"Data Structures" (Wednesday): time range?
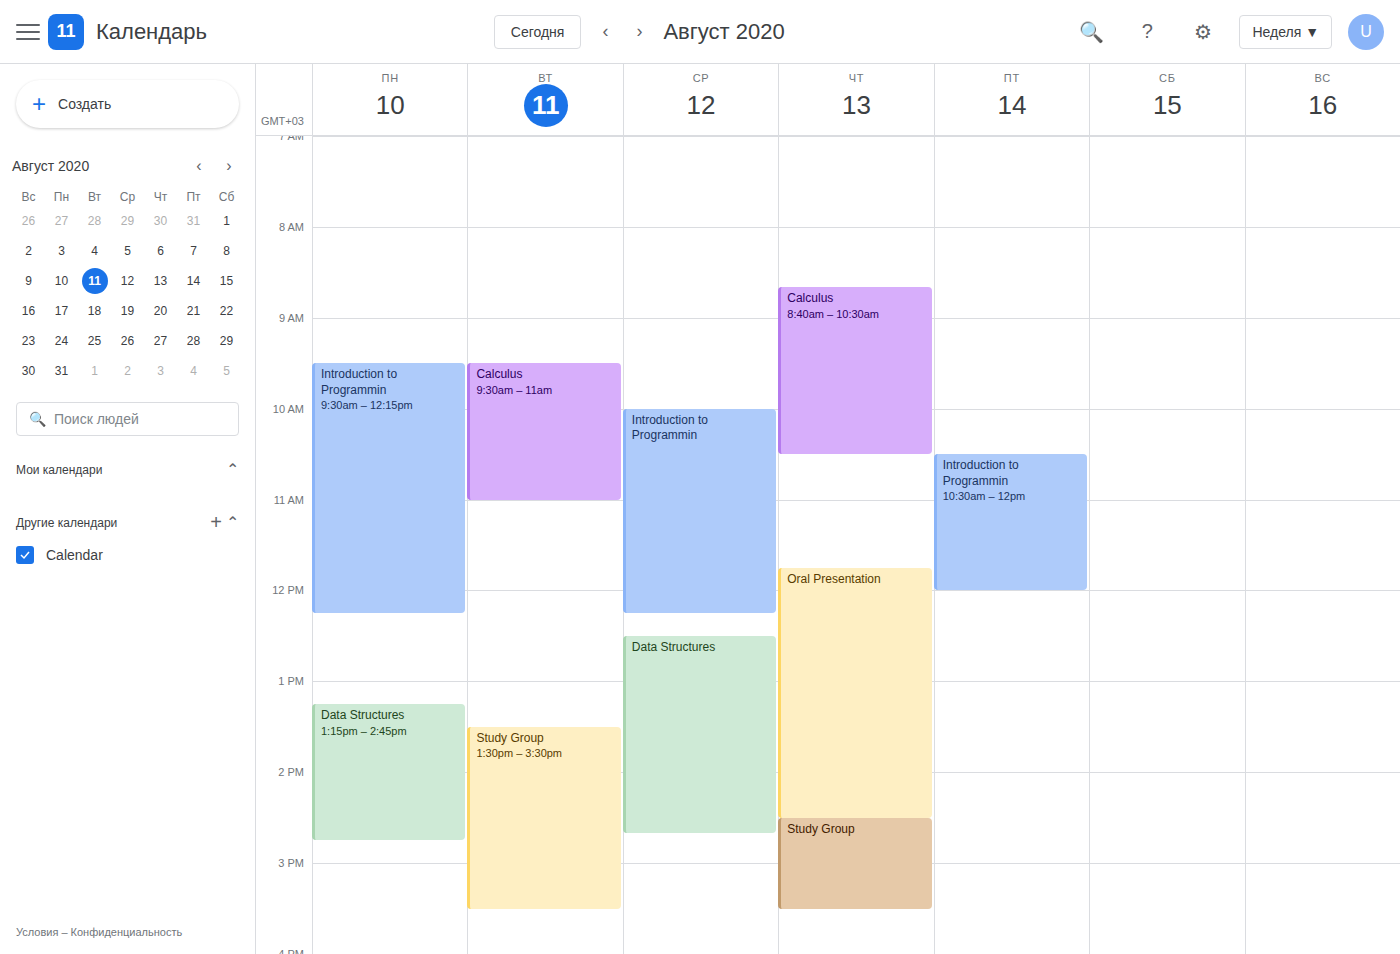
12:30 PM to 2:40 PM